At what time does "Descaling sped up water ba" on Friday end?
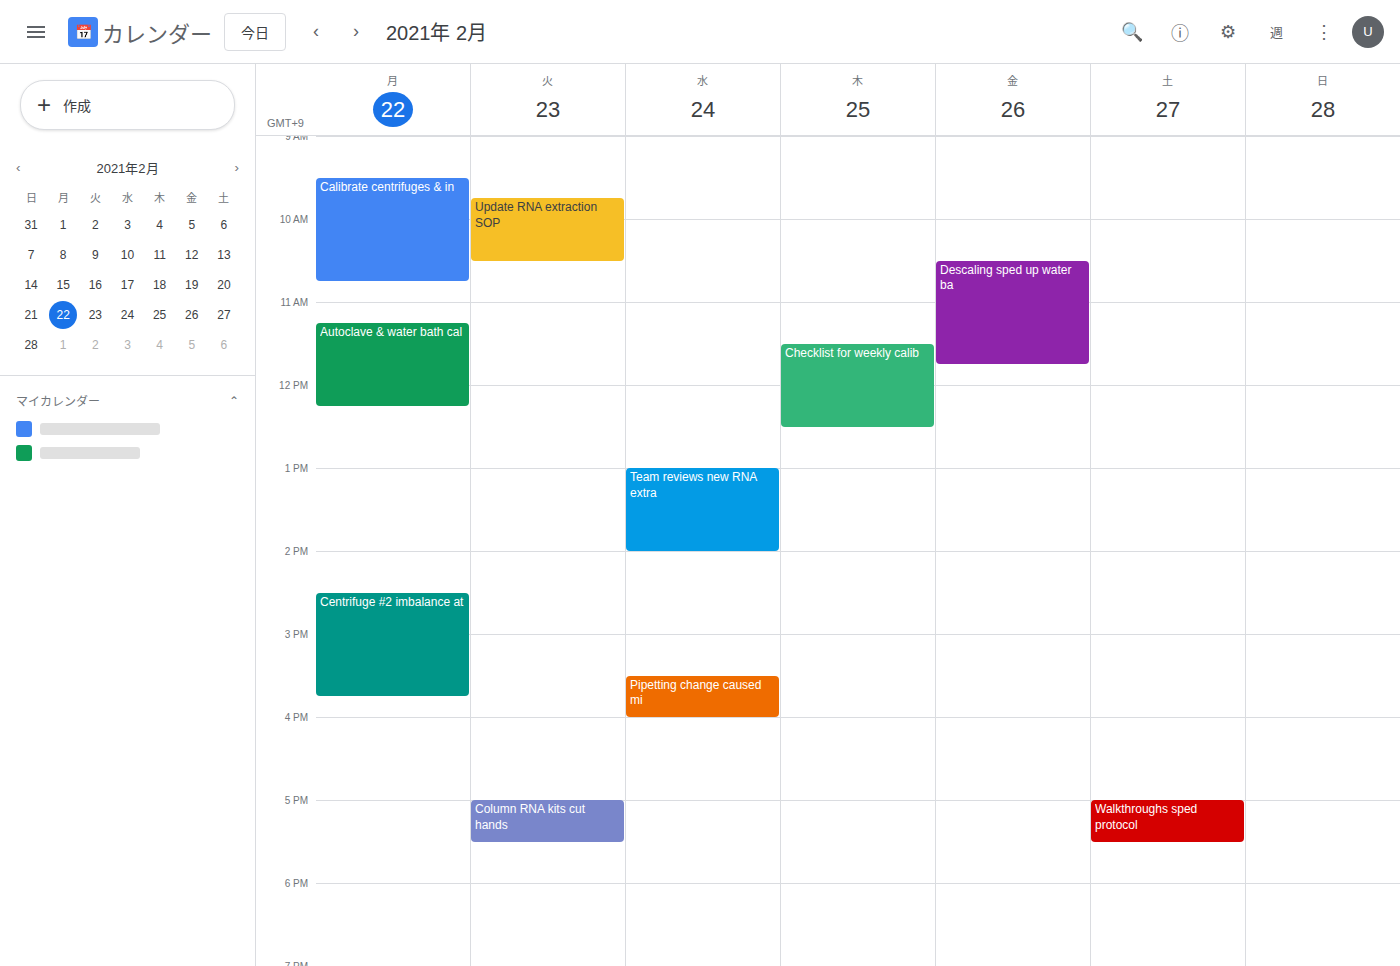
11:45 AM